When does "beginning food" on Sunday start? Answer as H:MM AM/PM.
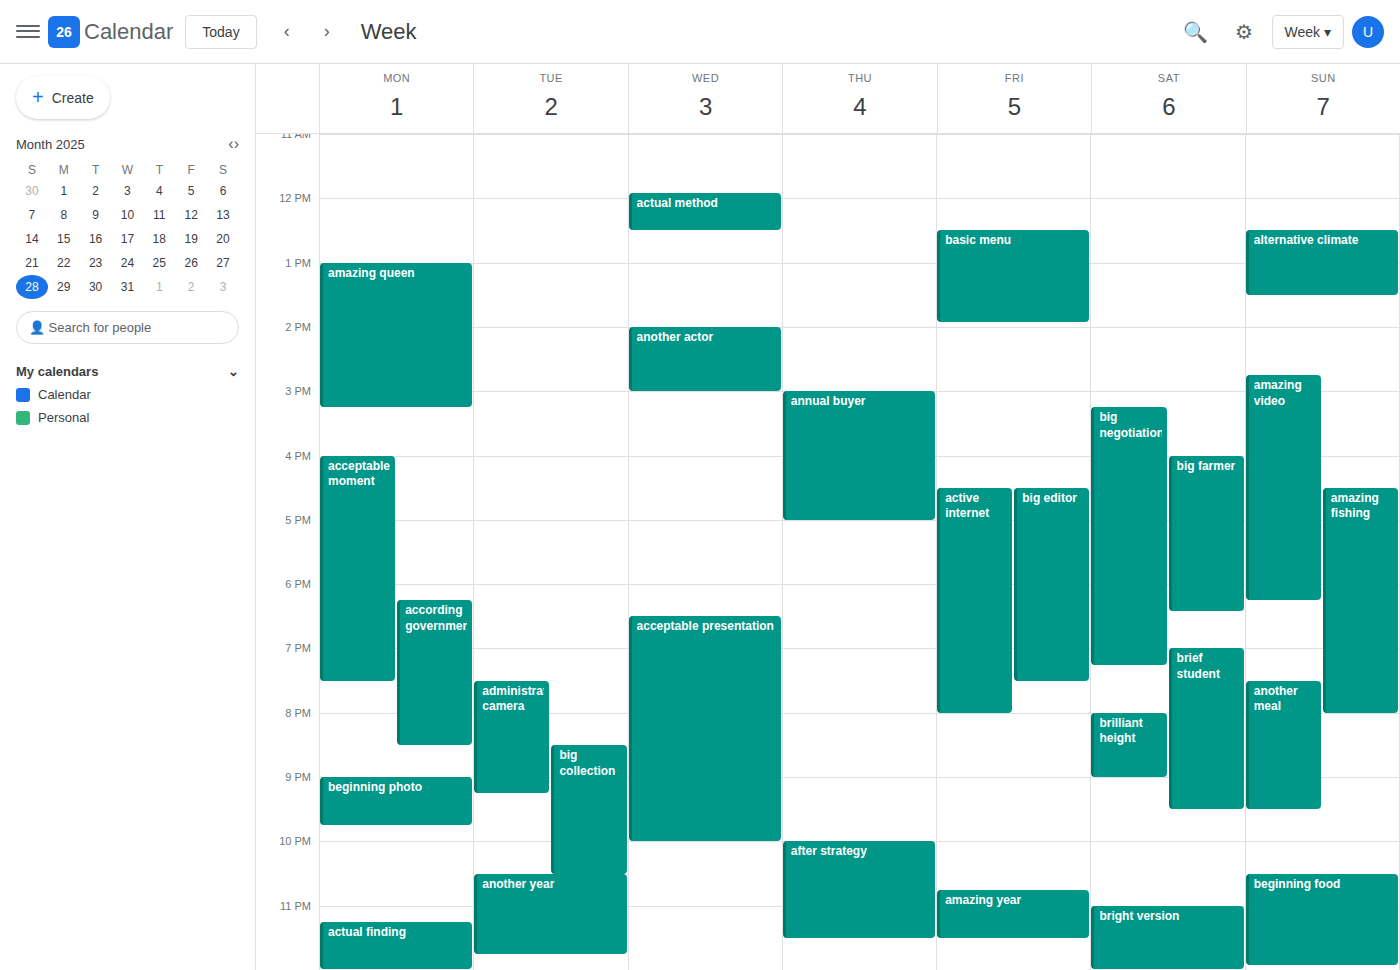
10:30 PM